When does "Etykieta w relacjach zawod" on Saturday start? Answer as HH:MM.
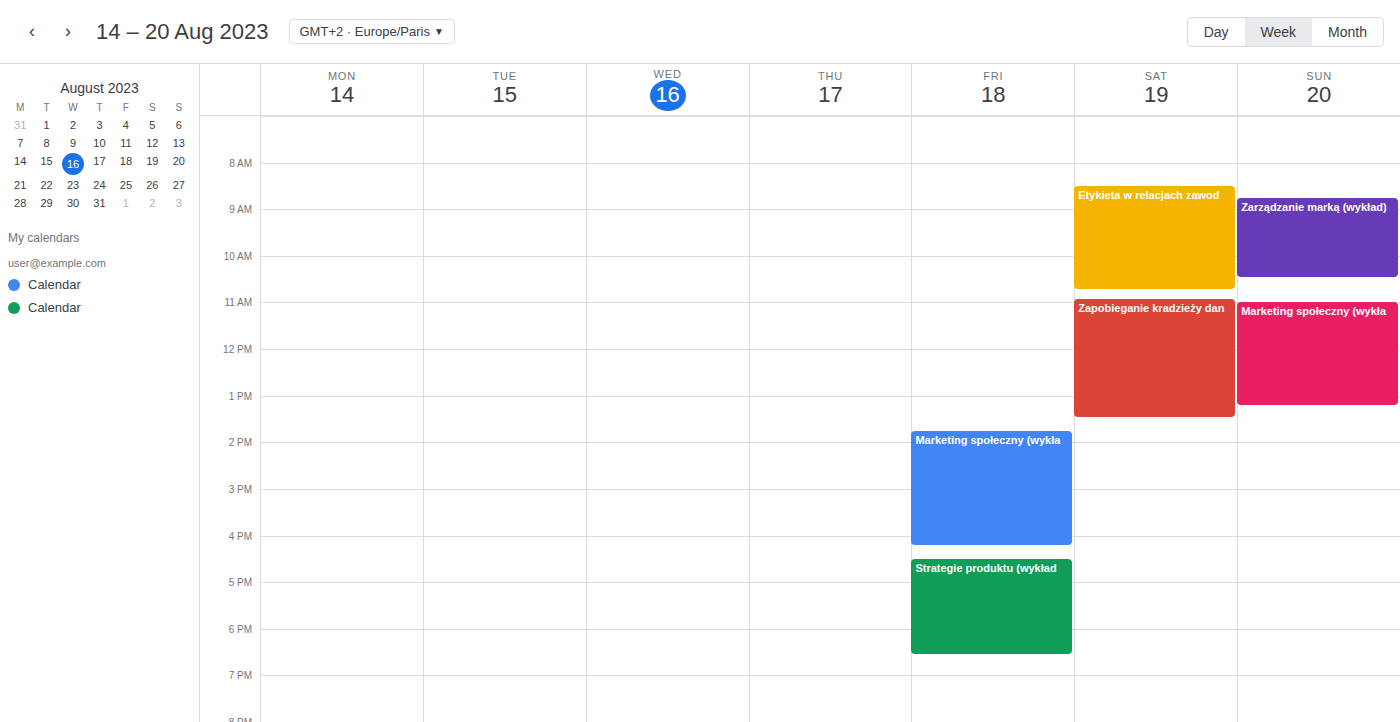
08:30